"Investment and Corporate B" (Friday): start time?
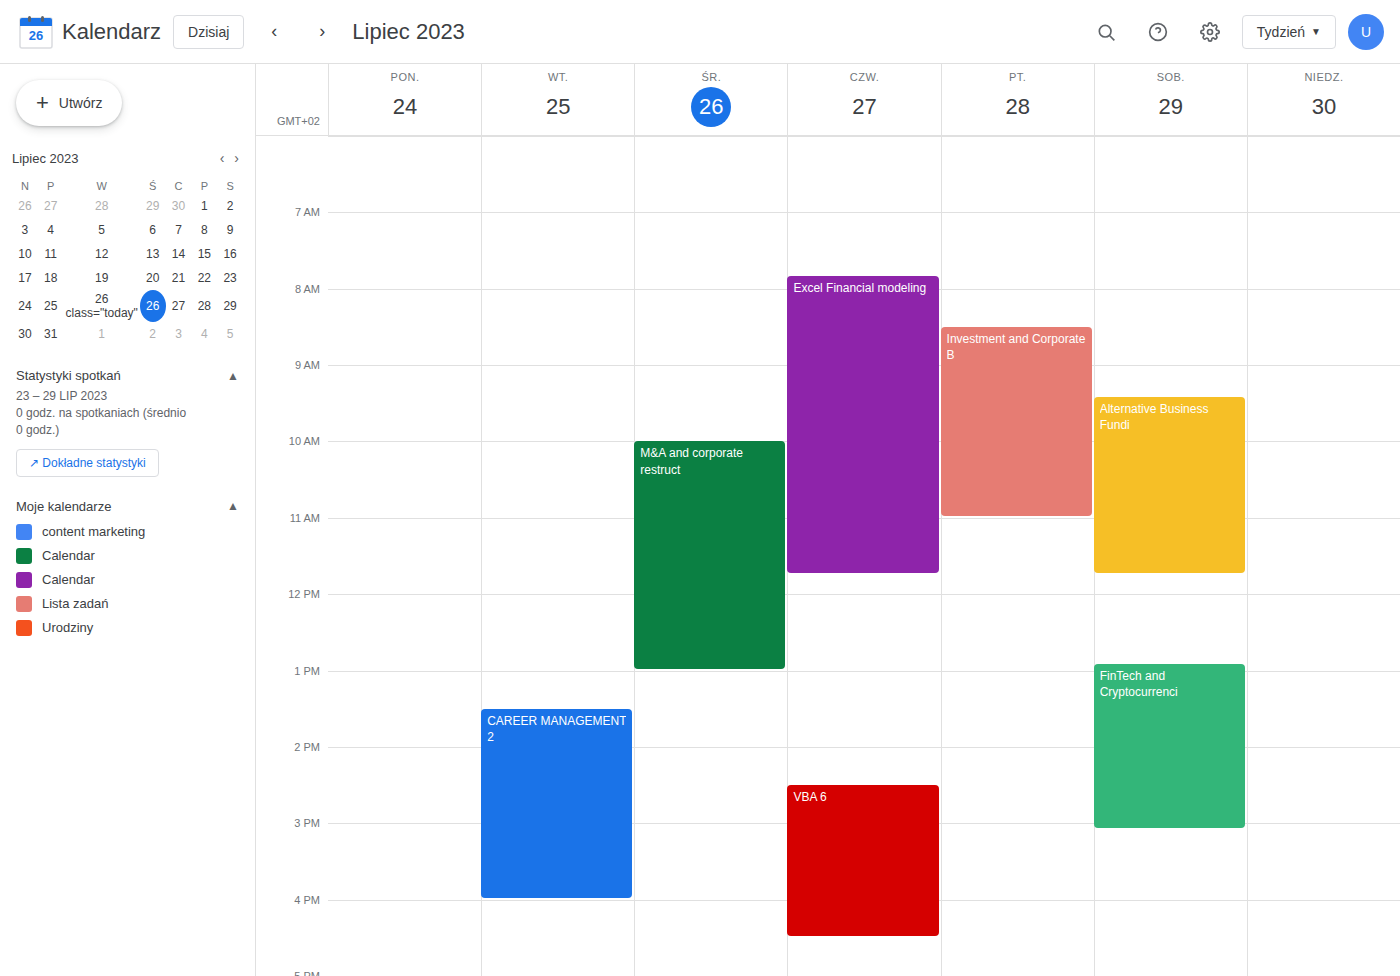
8:30 AM